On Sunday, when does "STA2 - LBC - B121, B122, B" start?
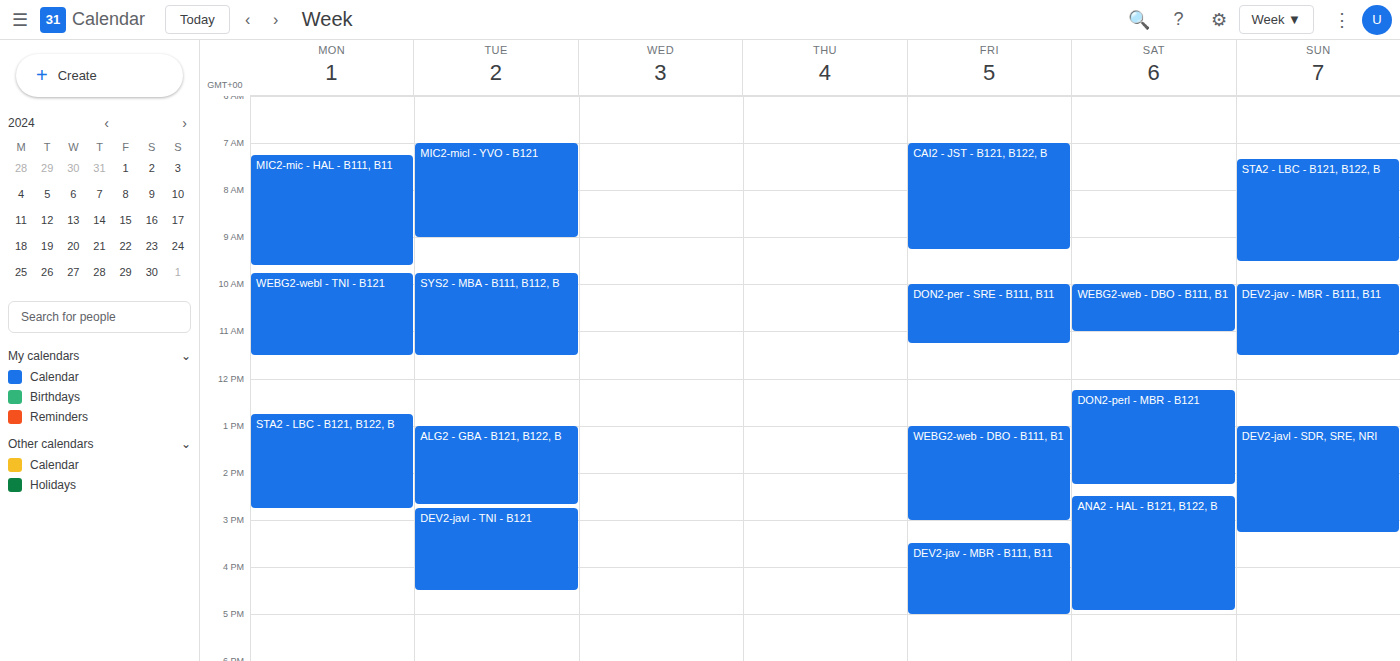
7:20 AM